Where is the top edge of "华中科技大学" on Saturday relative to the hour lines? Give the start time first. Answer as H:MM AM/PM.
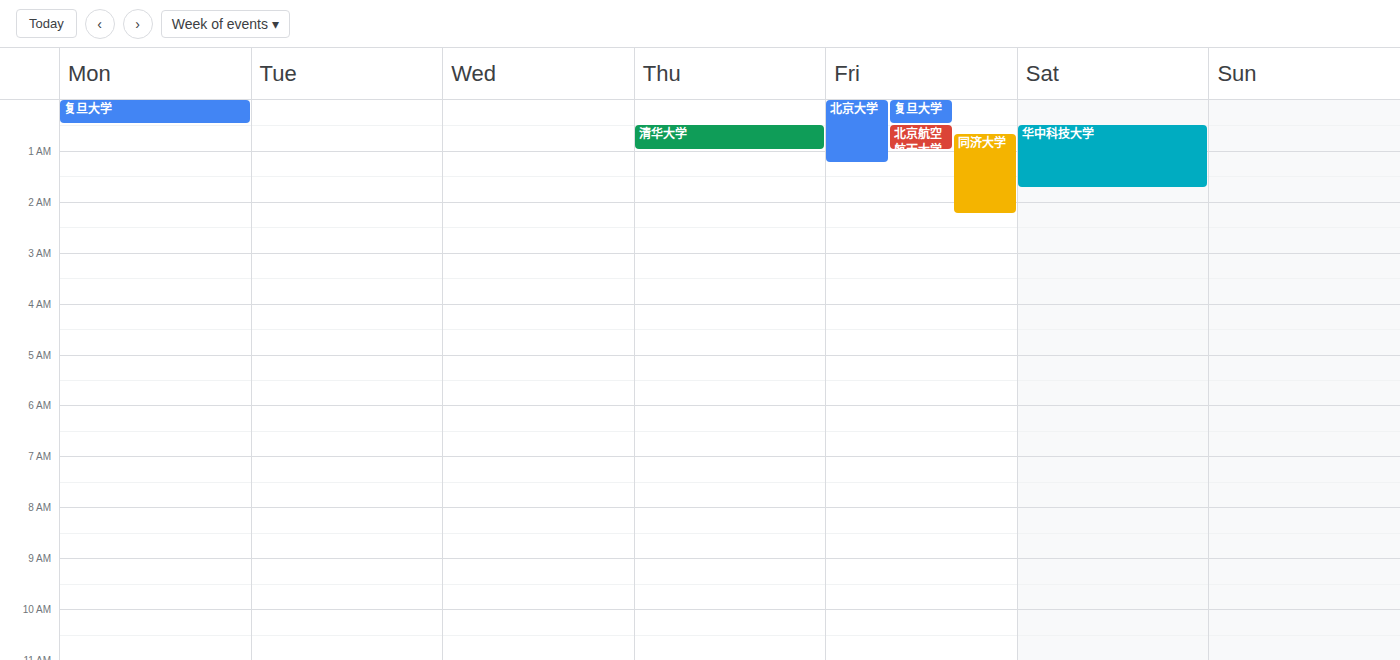
12:30 AM -- halfway between the 12 AM and 1 AM lines.